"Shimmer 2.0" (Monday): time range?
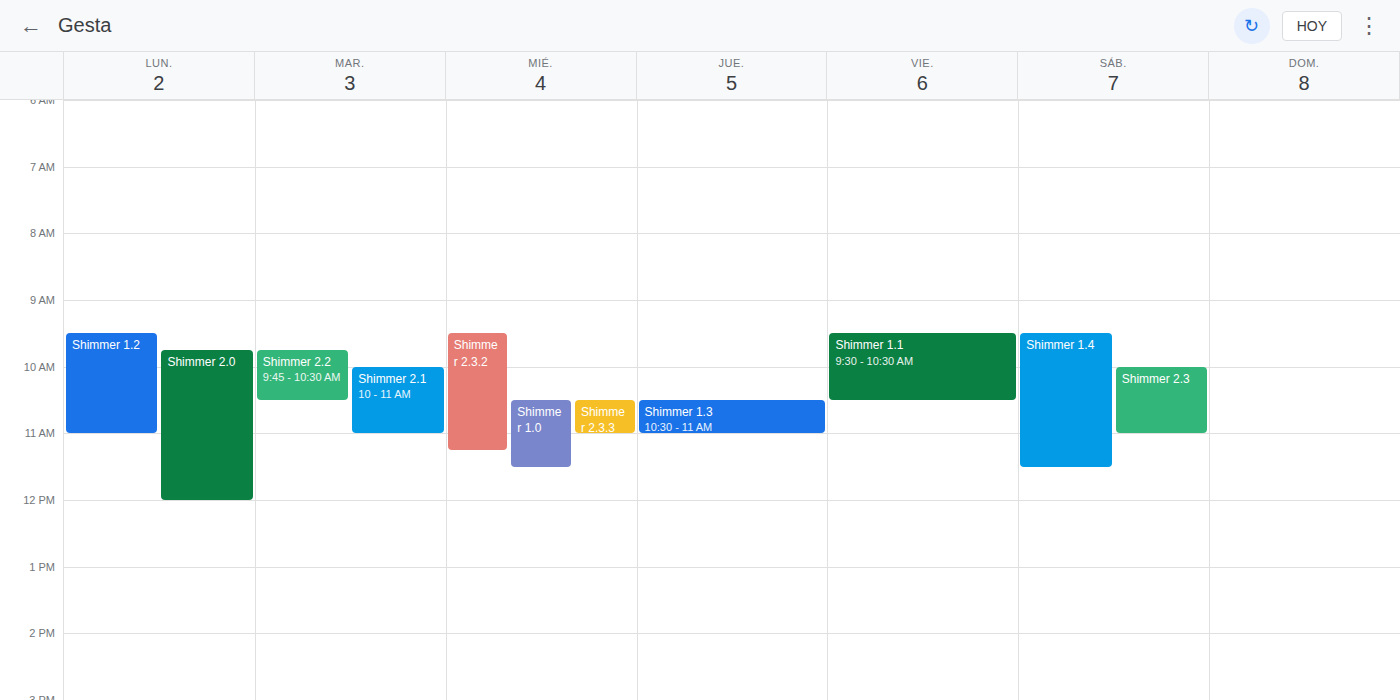
9:45 AM to 12:00 PM